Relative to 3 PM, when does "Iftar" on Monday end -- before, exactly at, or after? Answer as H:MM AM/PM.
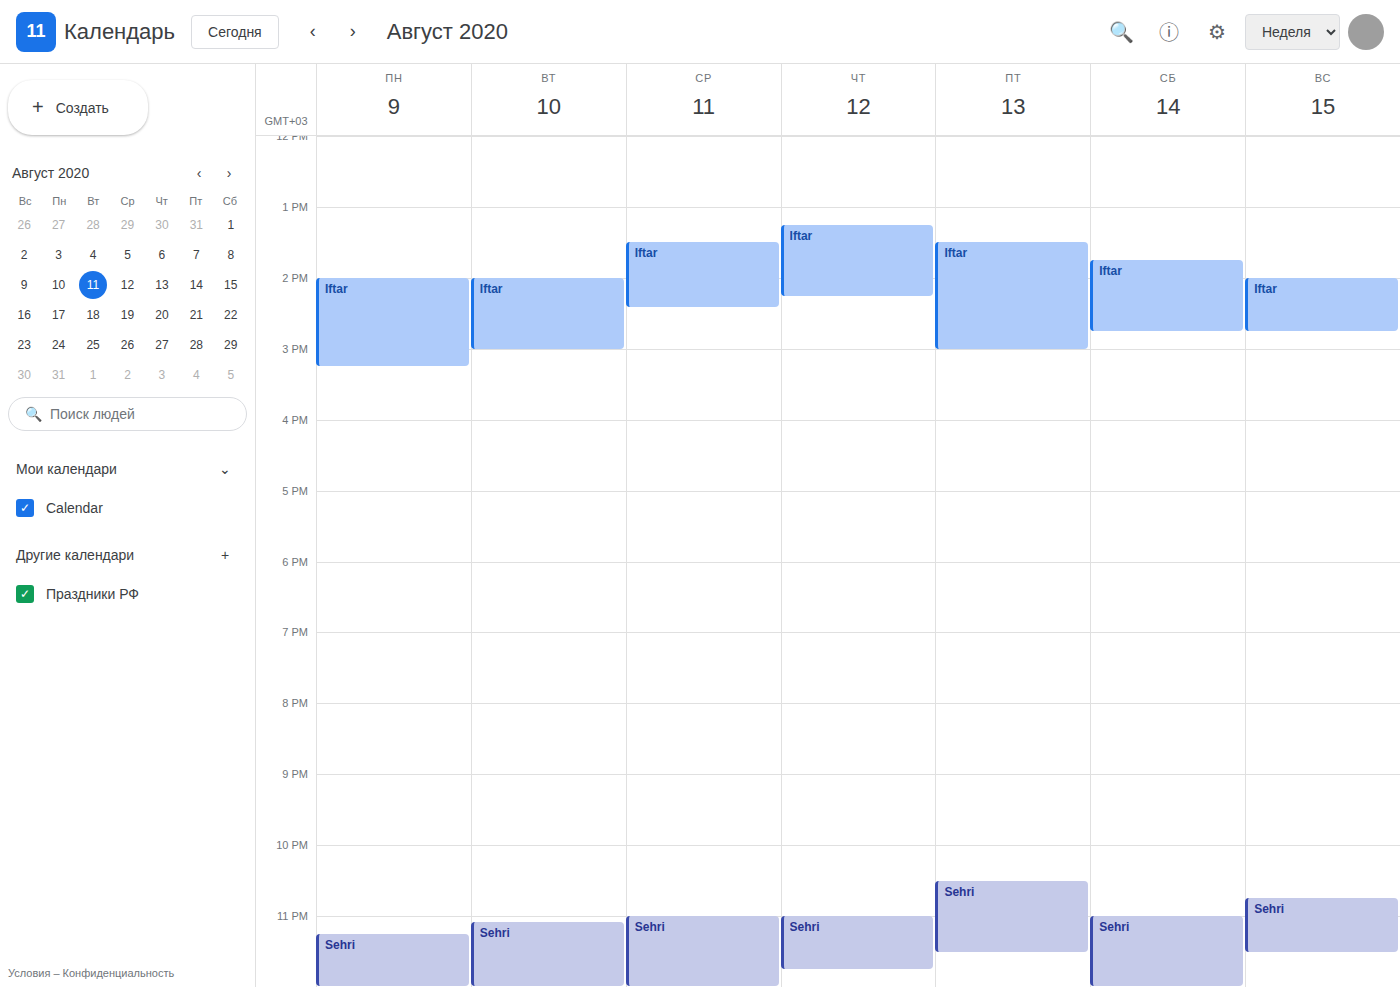
3:15 PM -- after 3 PM, 15 minutes below the 3 PM line.